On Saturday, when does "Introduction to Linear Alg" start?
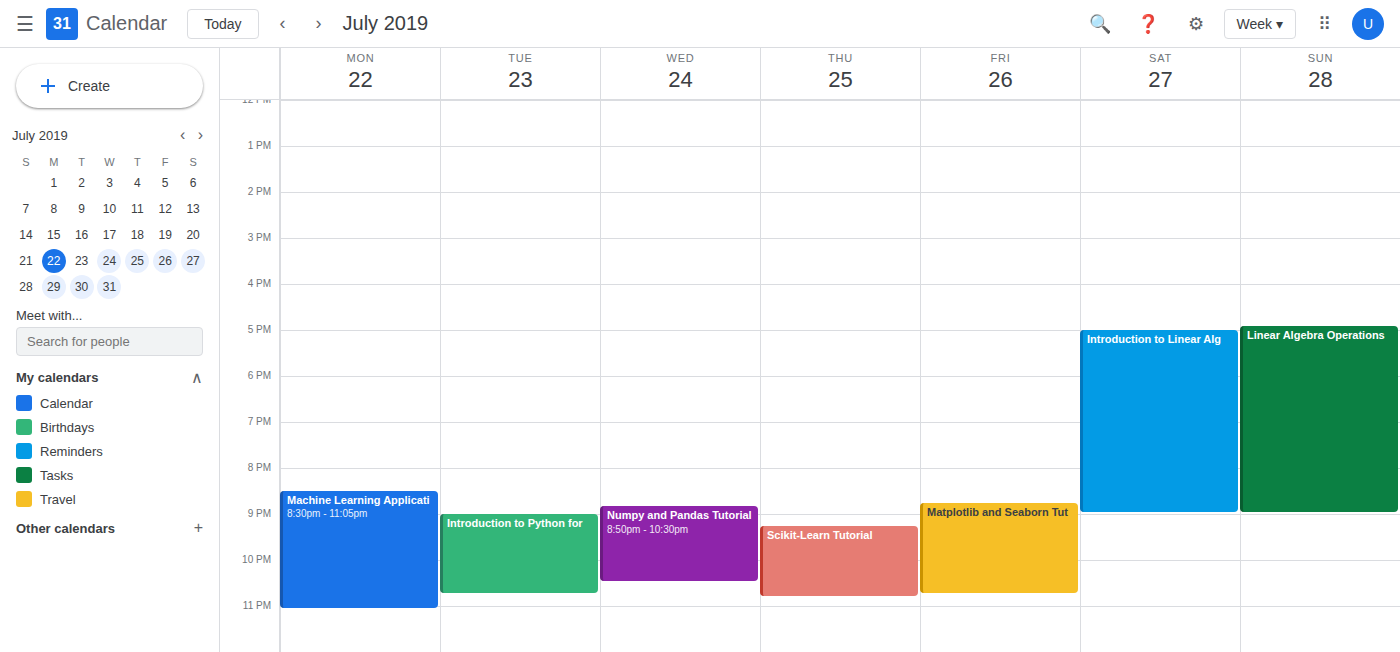
5:00 PM